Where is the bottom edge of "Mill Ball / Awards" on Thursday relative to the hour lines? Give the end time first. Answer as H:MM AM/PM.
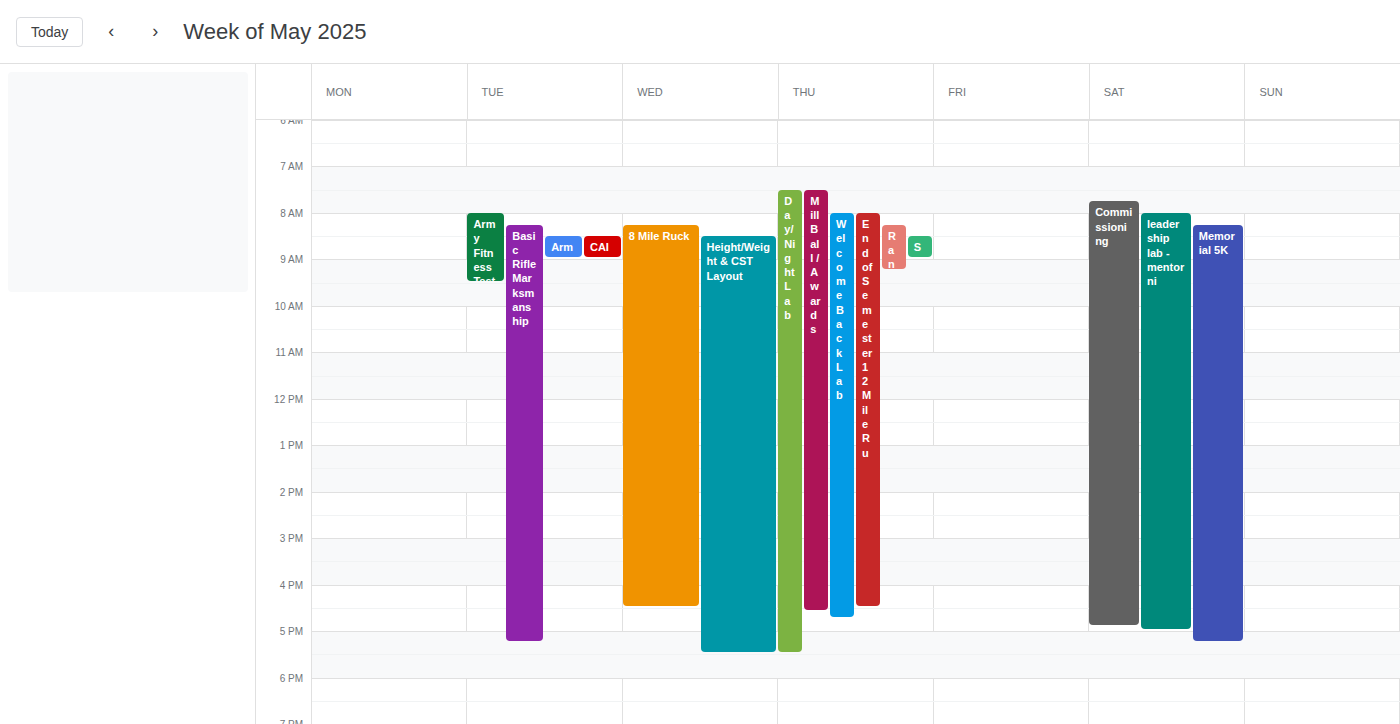
4:35 PM -- neither: 35 minutes below the 4 PM line and 25 minutes above the 5 PM line.